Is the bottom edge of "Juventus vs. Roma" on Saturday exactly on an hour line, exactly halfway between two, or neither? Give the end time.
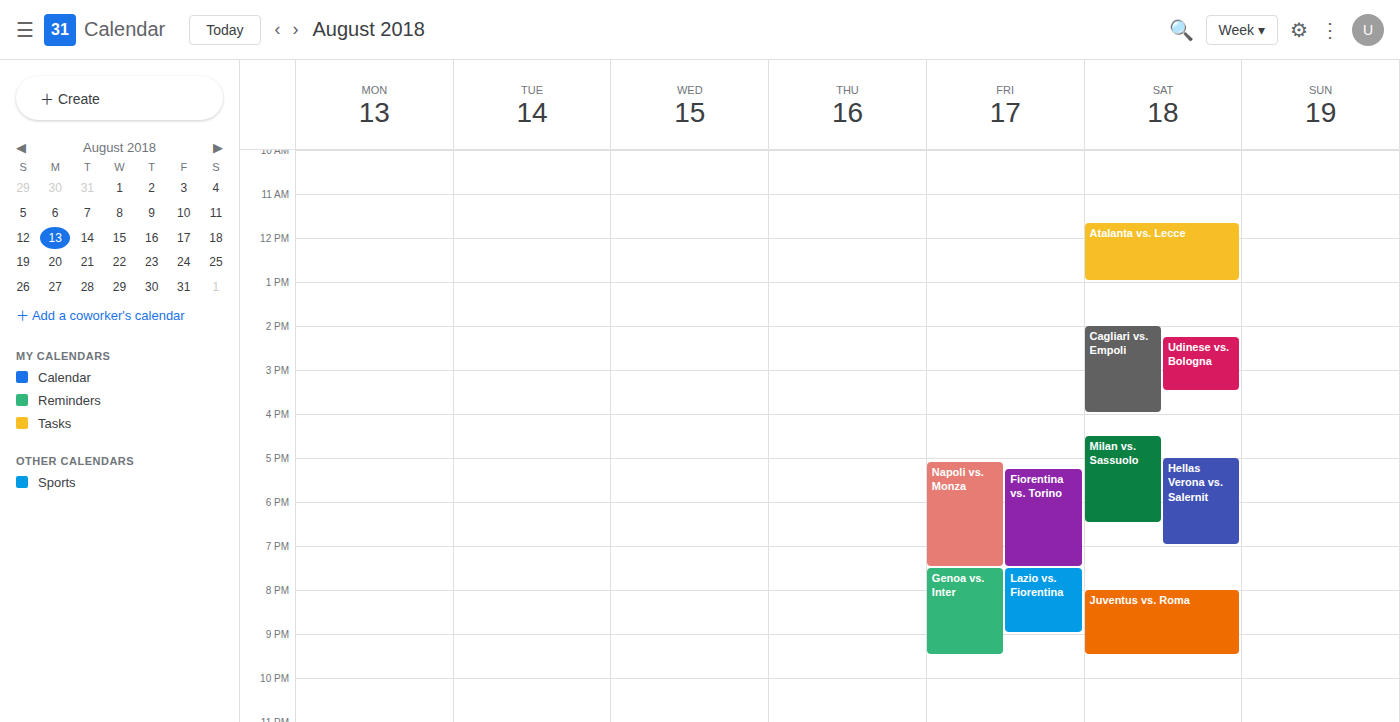
9:30 PM -- halfway between the 9 PM and 10 PM lines.